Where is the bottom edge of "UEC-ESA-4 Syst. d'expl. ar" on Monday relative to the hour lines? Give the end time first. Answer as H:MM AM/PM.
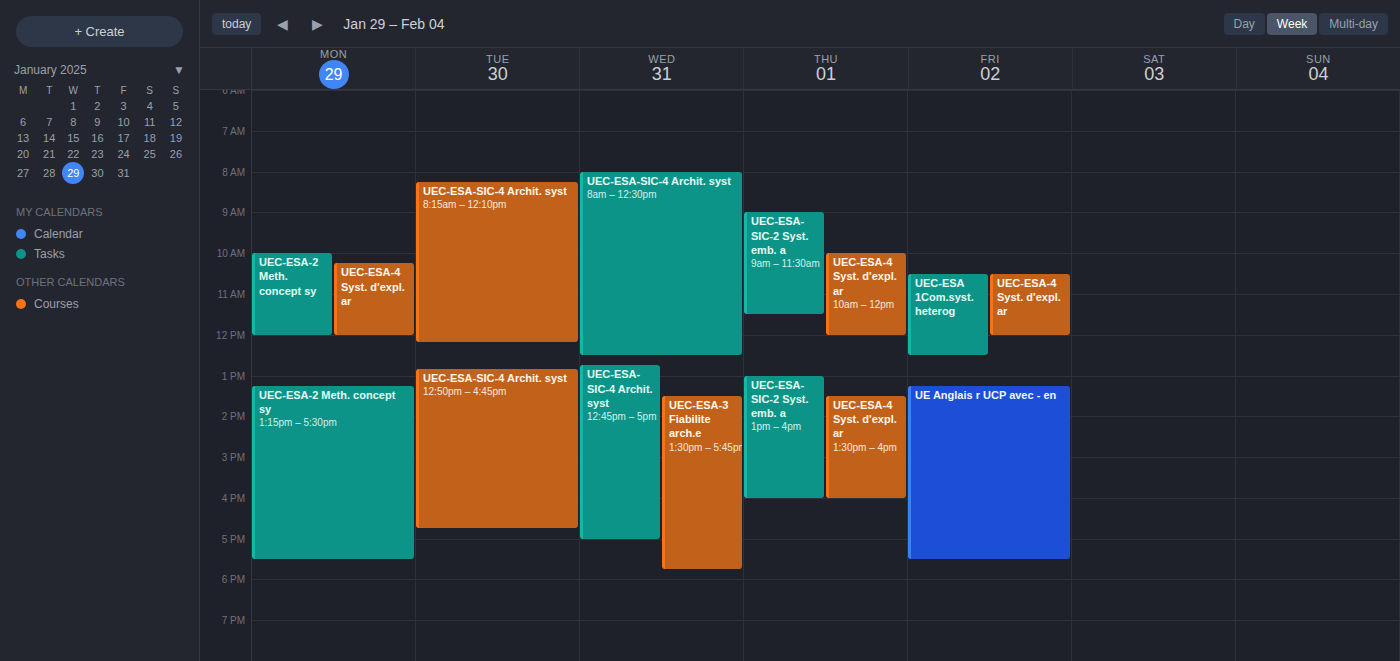
12:00 PM -- exactly on the 12 PM line.